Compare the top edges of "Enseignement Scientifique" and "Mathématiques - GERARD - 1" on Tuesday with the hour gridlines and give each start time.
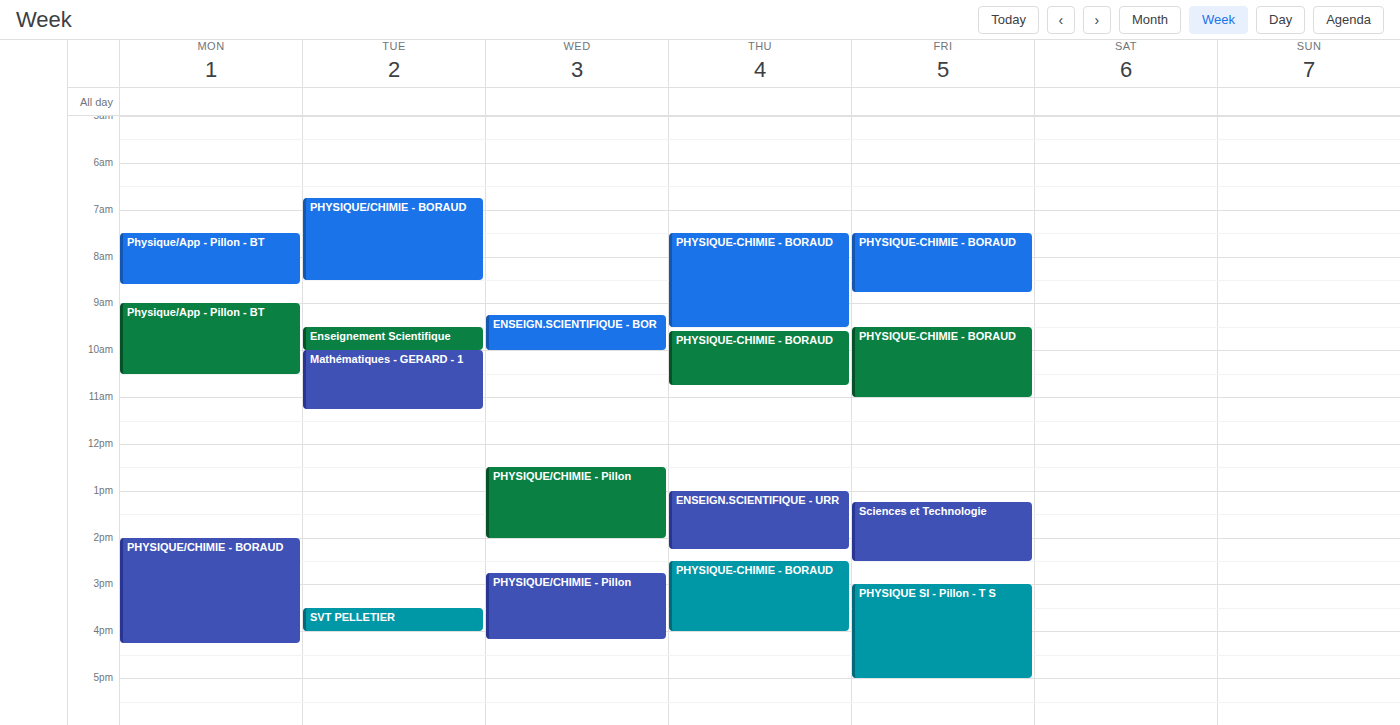
"Enseignement Scientifique": 9:30 AM, halfway between the 9 AM and 10 AM lines. "Mathématiques - GERARD - 1": 10:00 AM, exactly on the 10 AM line.